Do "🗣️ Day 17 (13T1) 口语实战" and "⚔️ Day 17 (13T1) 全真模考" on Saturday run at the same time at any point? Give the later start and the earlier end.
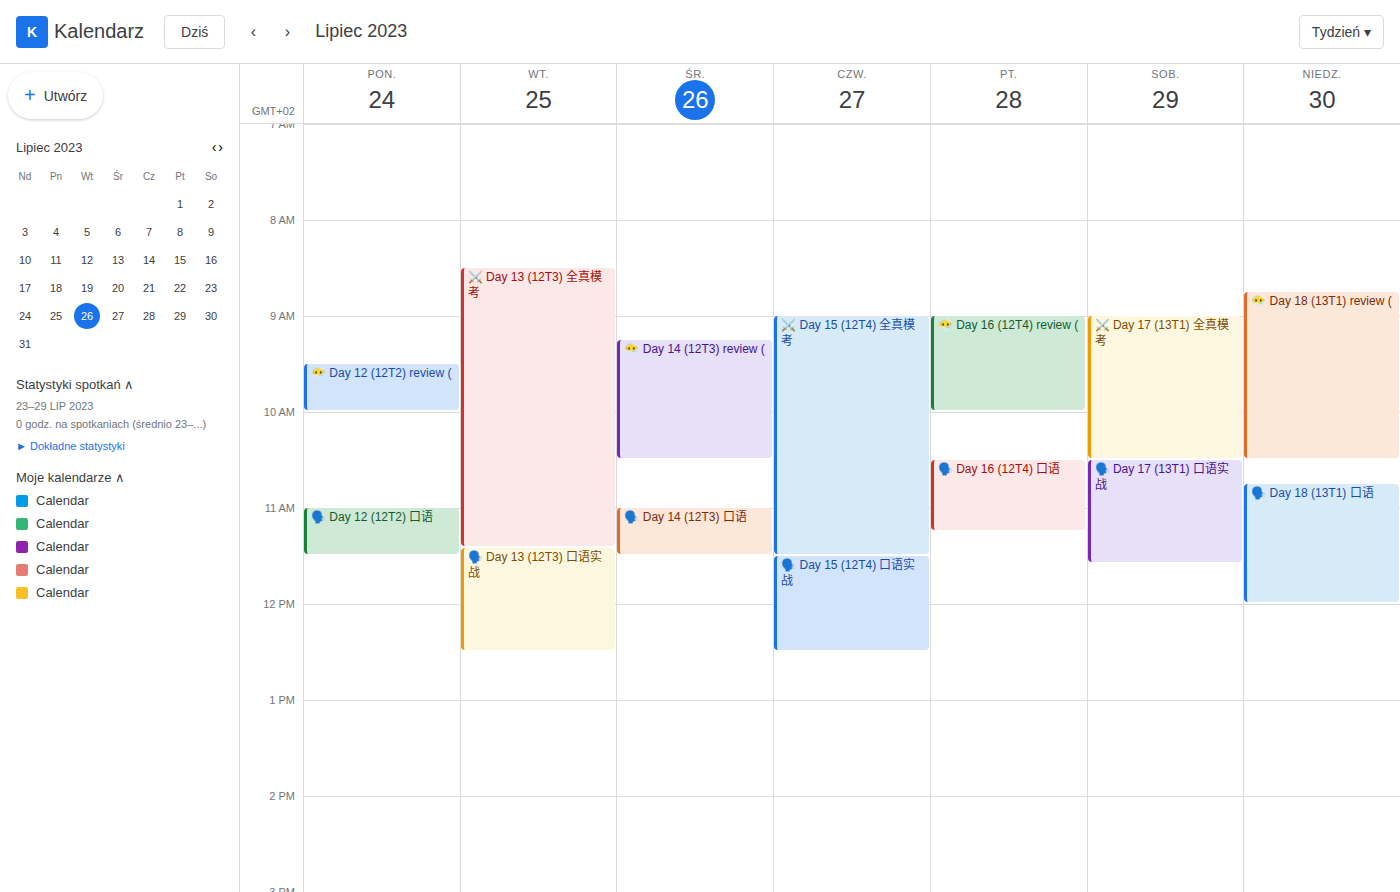
"⚔️ Day 17 (13T1) 全真模考" ends at 10:30 AM, exactly when "🗣️ Day 17 (13T1) 口语实战" starts -- they touch but do not overlap.